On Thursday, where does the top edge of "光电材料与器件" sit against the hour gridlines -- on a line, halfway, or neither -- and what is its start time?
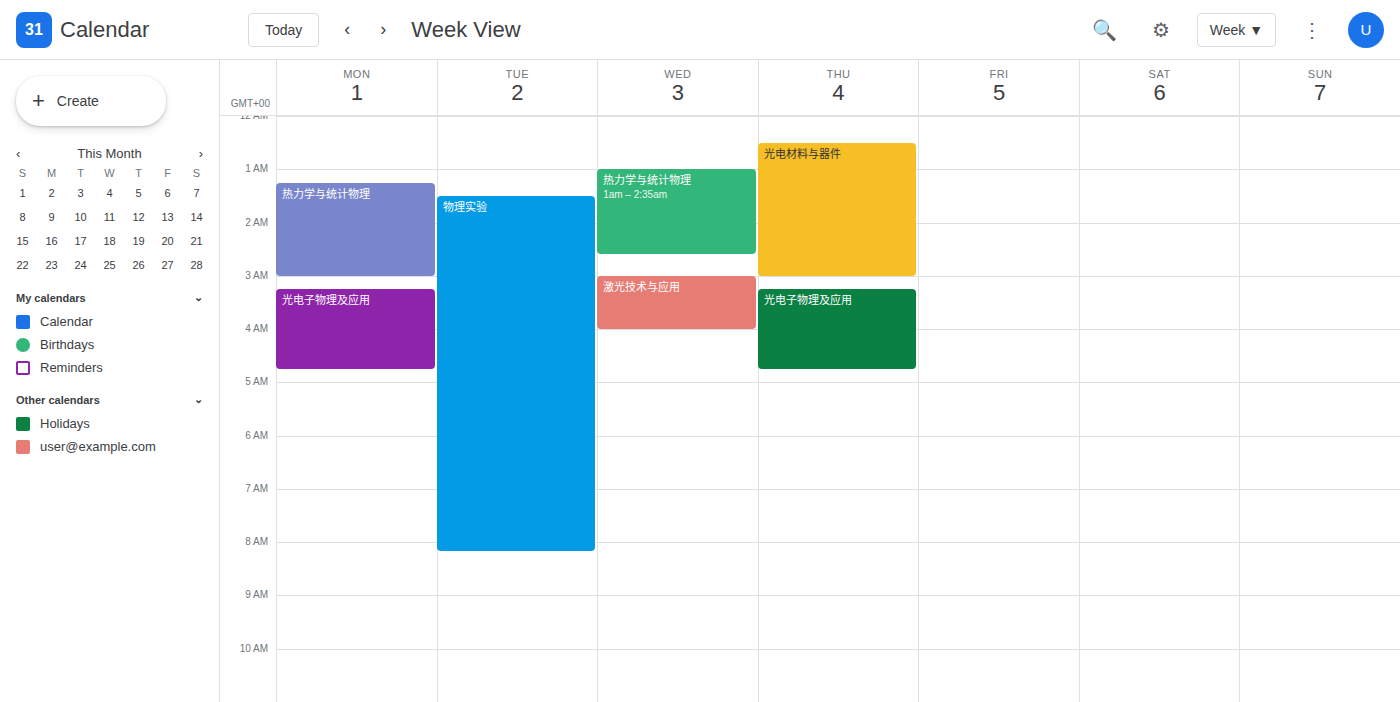
12:30 AM -- halfway between the 12 AM and 1 AM lines.